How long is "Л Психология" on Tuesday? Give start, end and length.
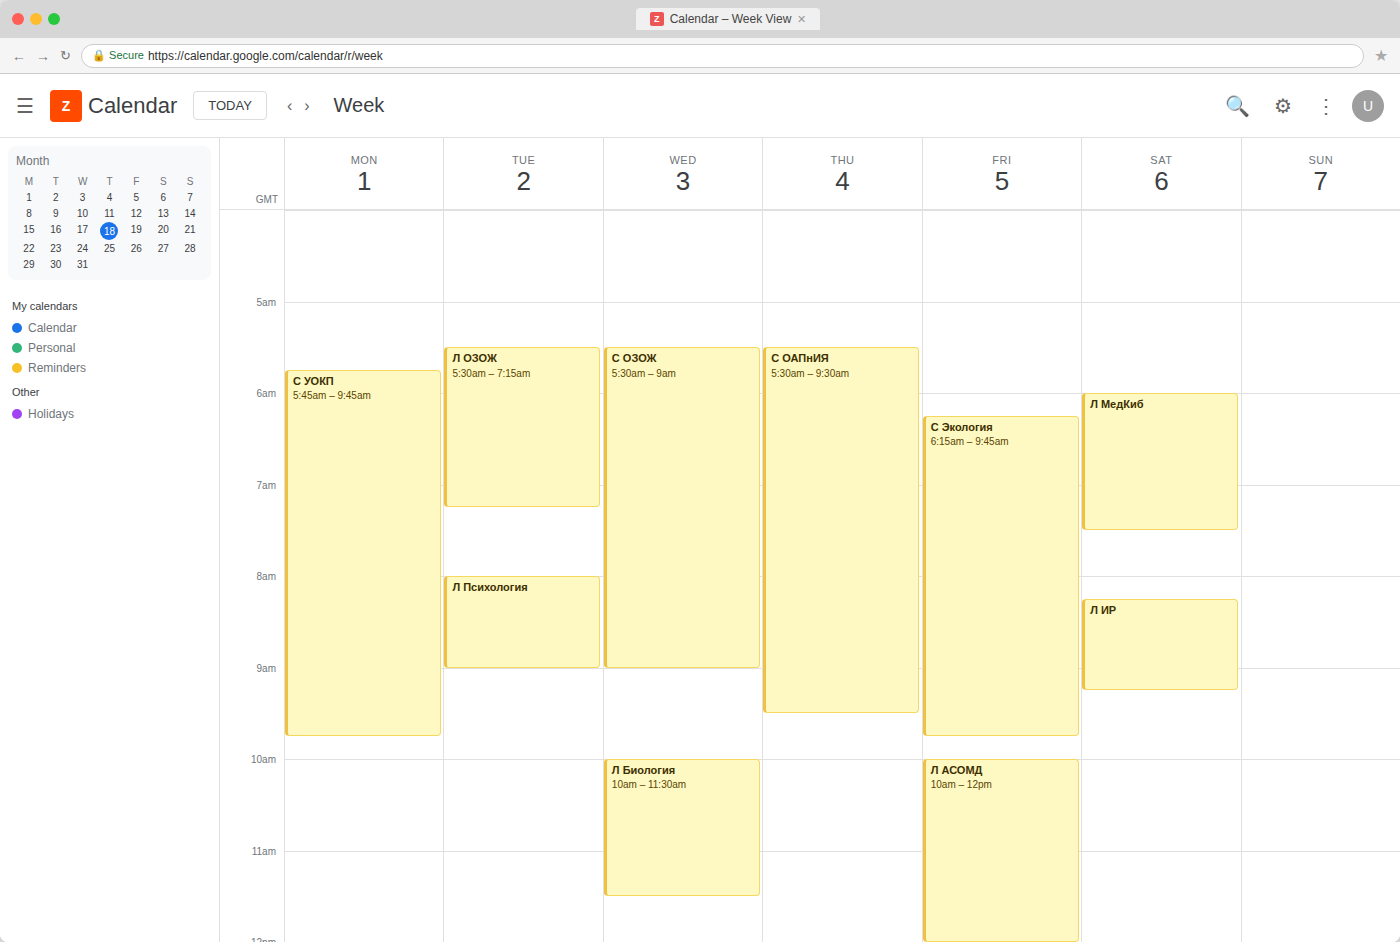
8:00 AM to 9:00 AM, 1 hour